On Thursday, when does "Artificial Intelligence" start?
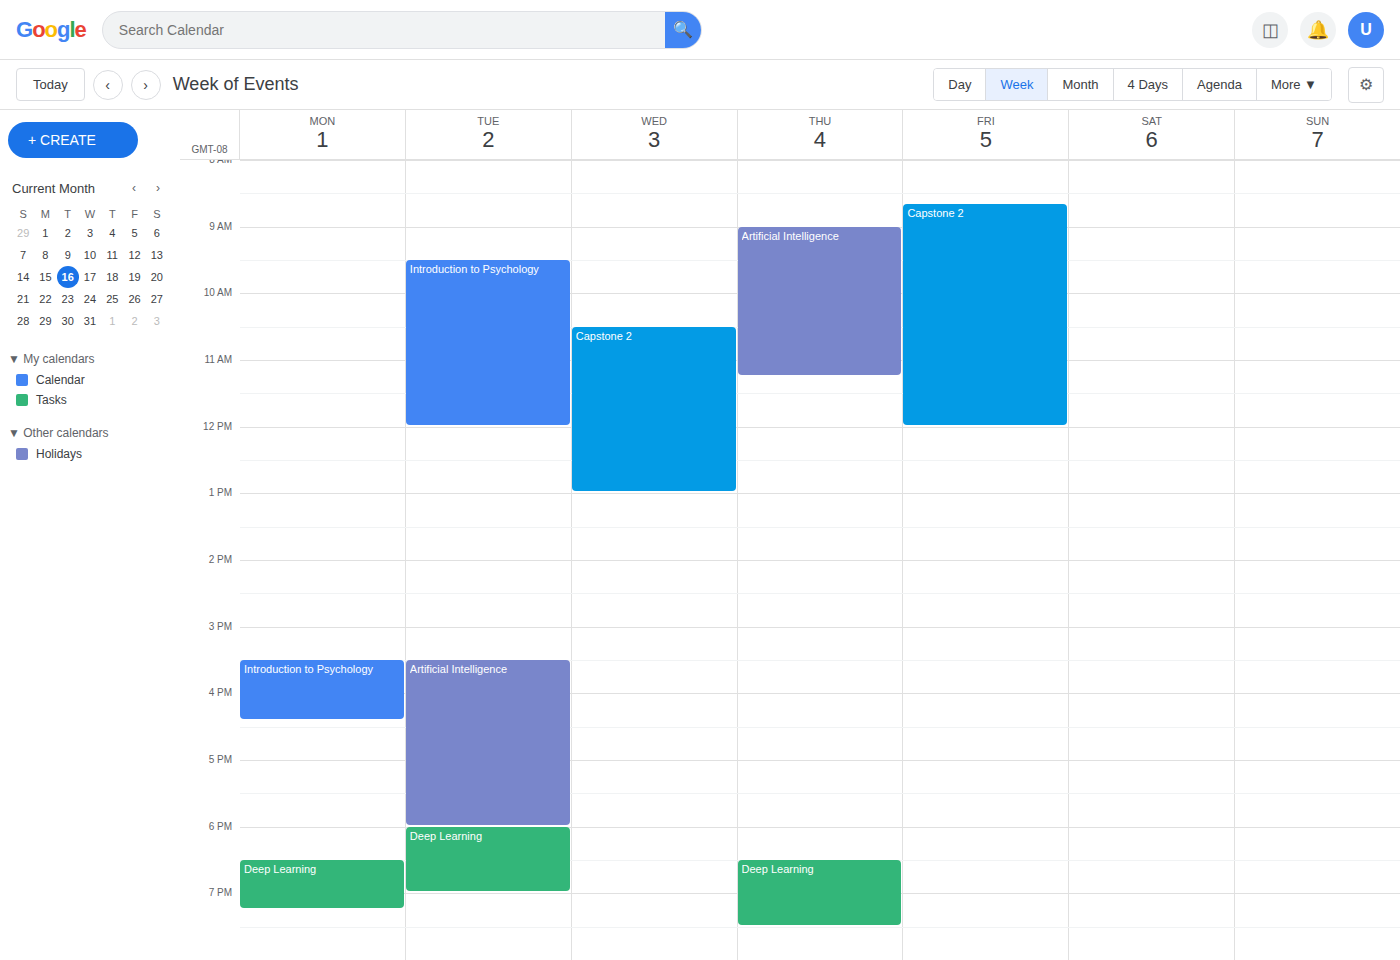
9:00 AM